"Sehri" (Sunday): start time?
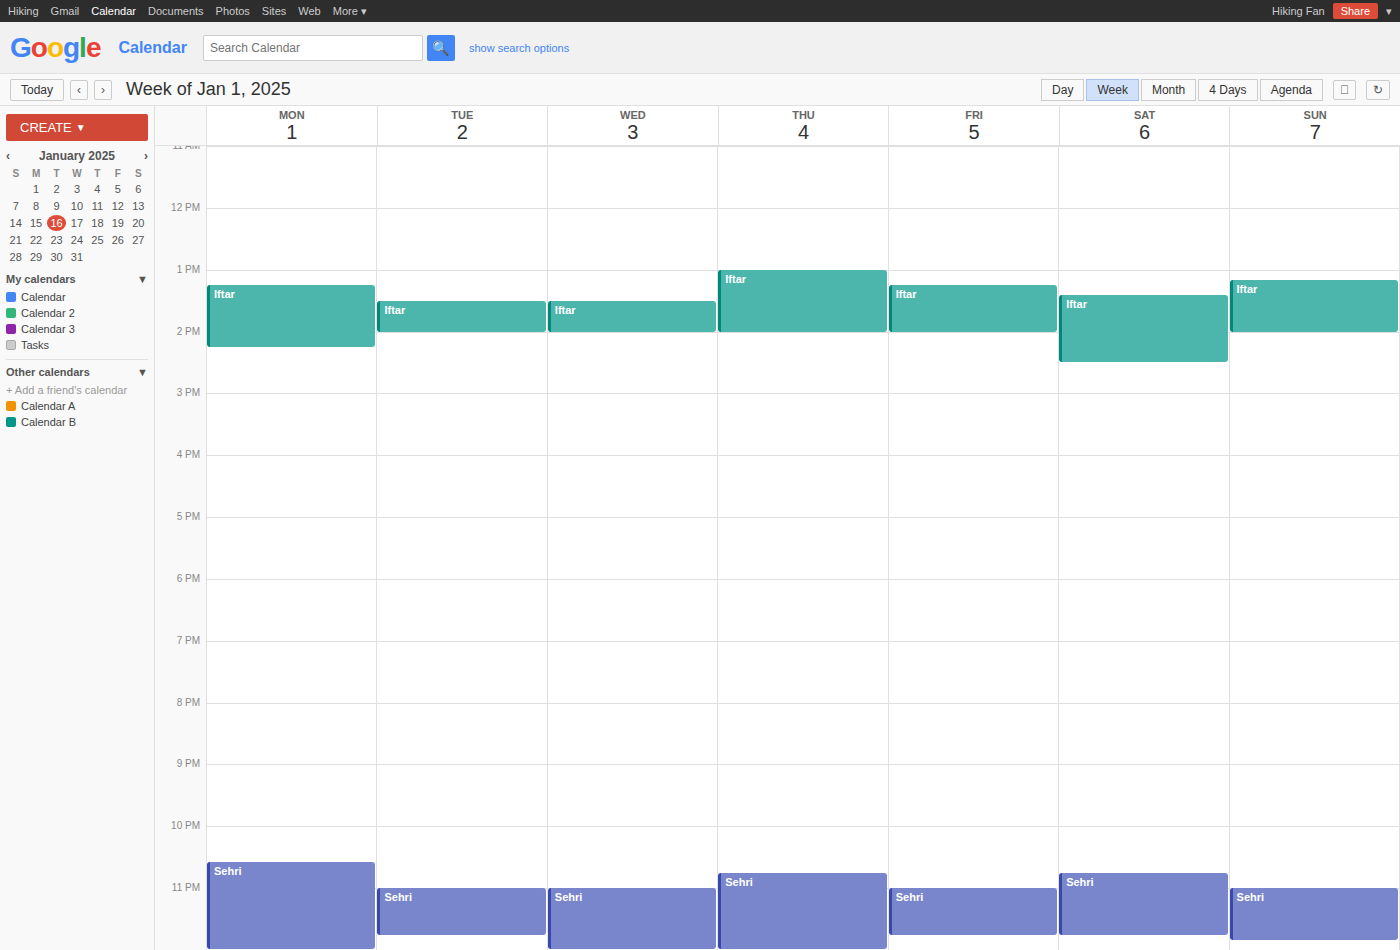
11:00 PM